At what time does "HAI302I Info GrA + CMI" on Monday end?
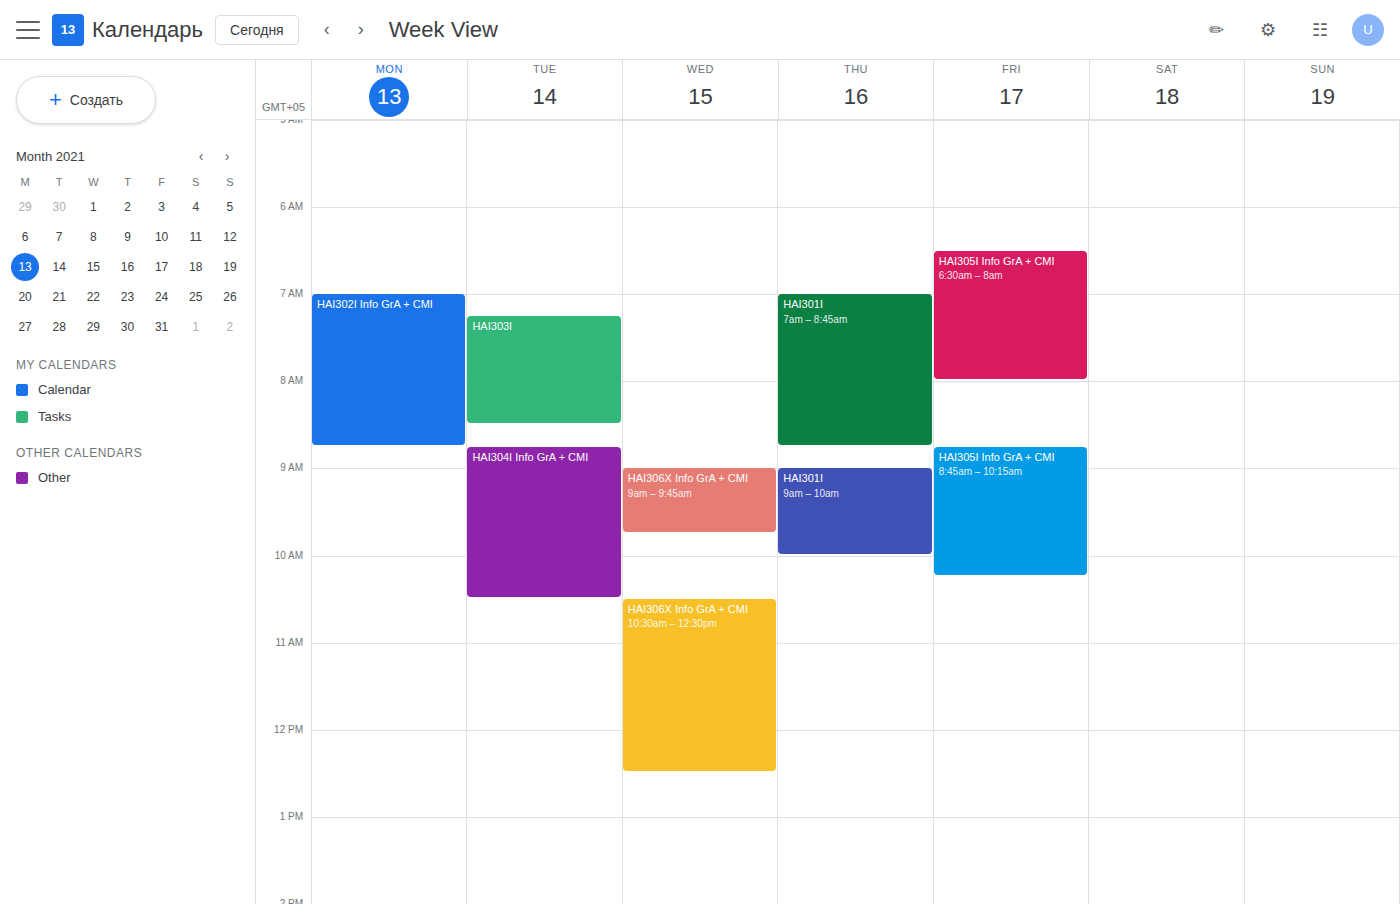
8:45 AM